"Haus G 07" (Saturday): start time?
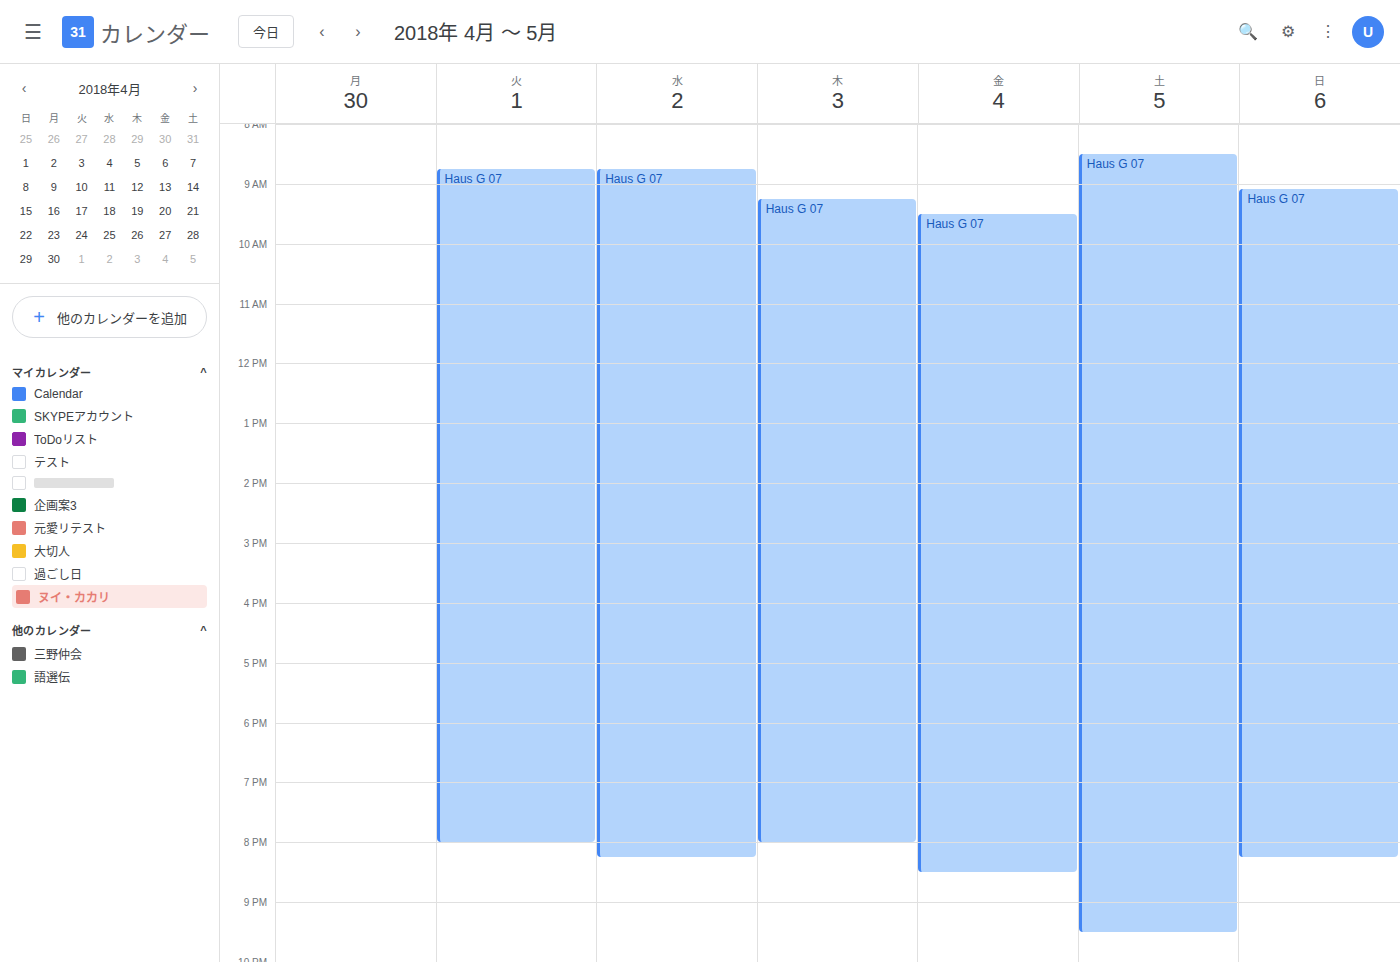
8:30 AM